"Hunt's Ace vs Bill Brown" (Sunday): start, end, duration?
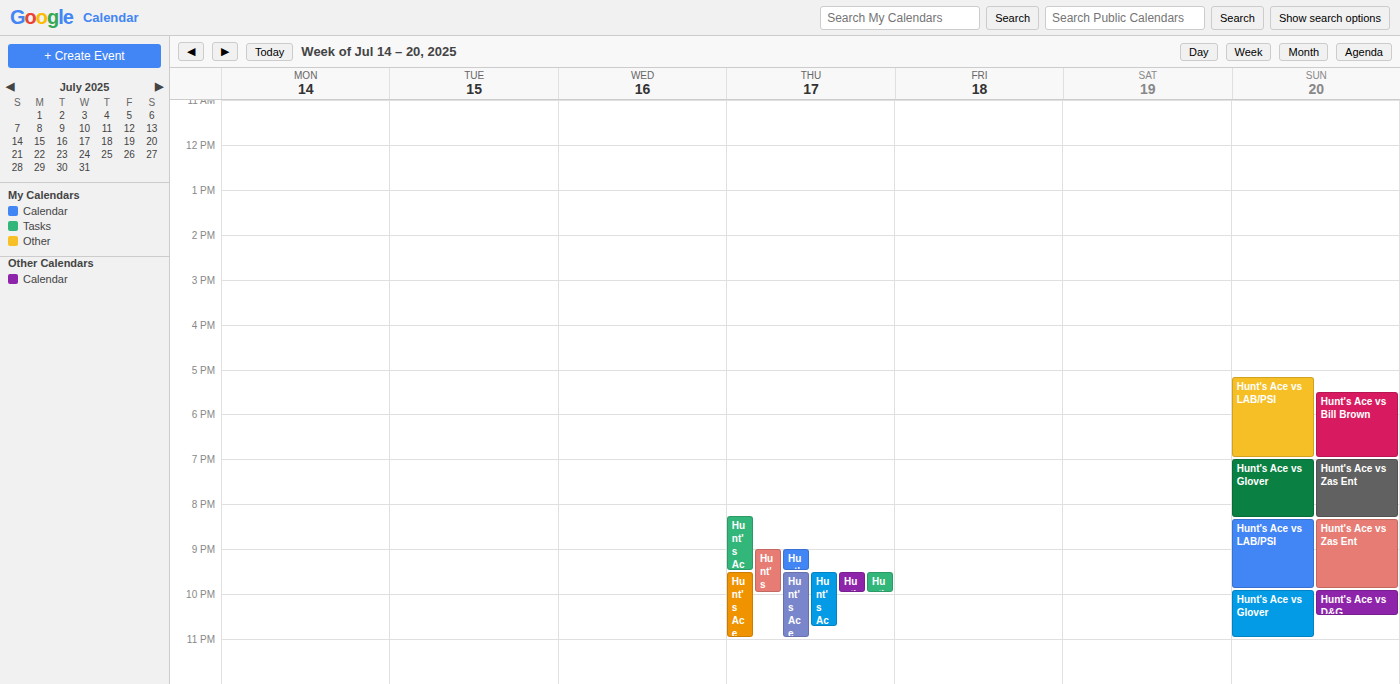
17:30 to 19:00, 1 hour 30 minutes